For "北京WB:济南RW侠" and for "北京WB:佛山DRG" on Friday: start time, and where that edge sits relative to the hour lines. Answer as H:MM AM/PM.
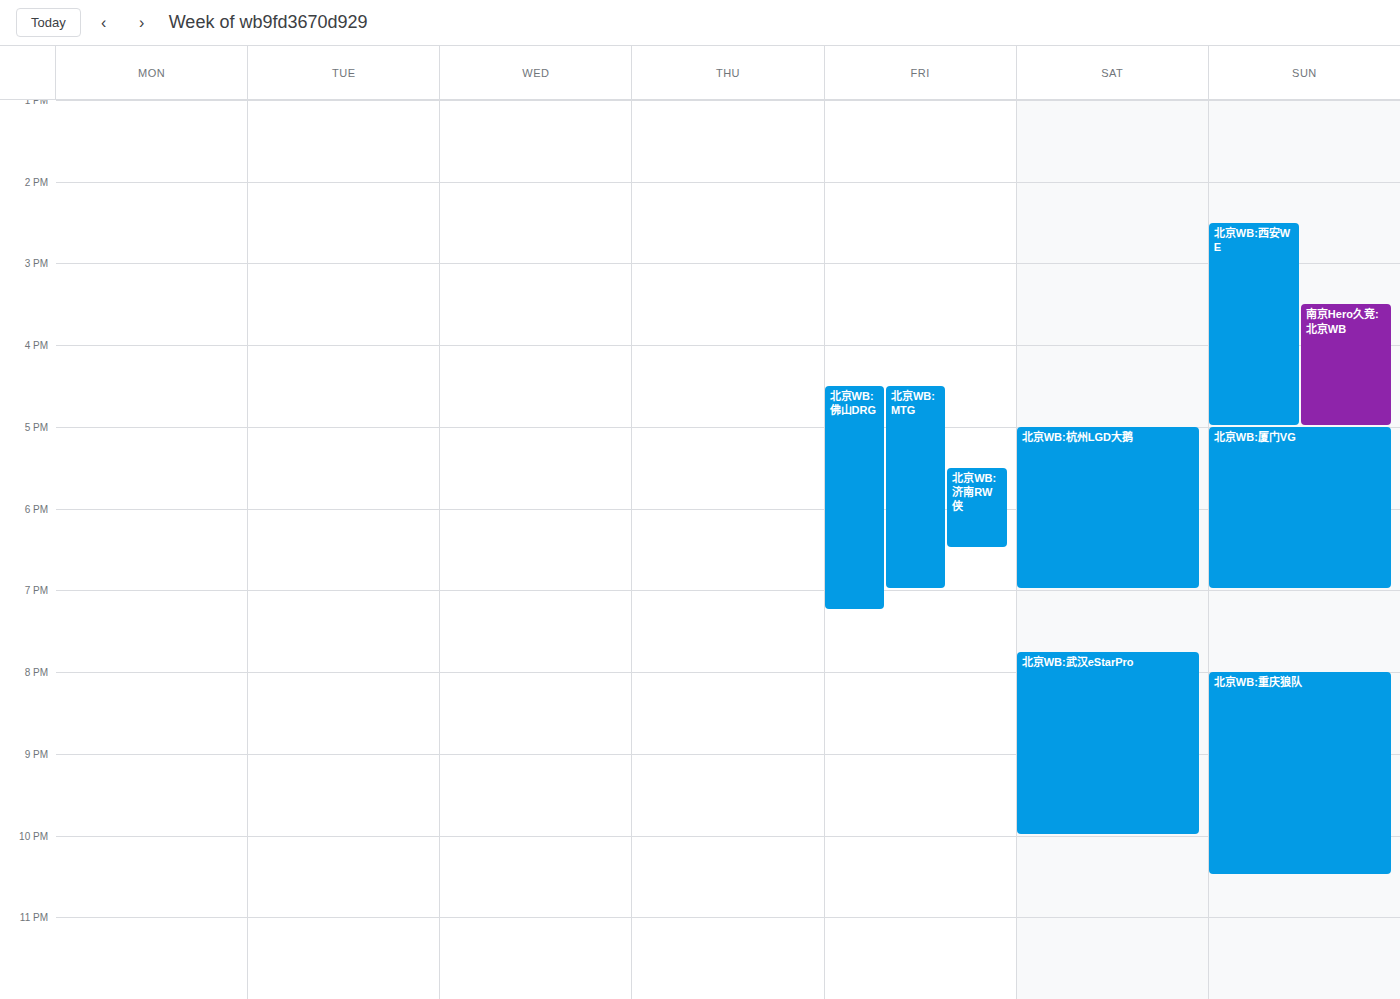
"北京WB:济南RW侠": 5:30 PM, halfway between the 5 PM and 6 PM lines. "北京WB:佛山DRG": 4:30 PM, halfway between the 4 PM and 5 PM lines.